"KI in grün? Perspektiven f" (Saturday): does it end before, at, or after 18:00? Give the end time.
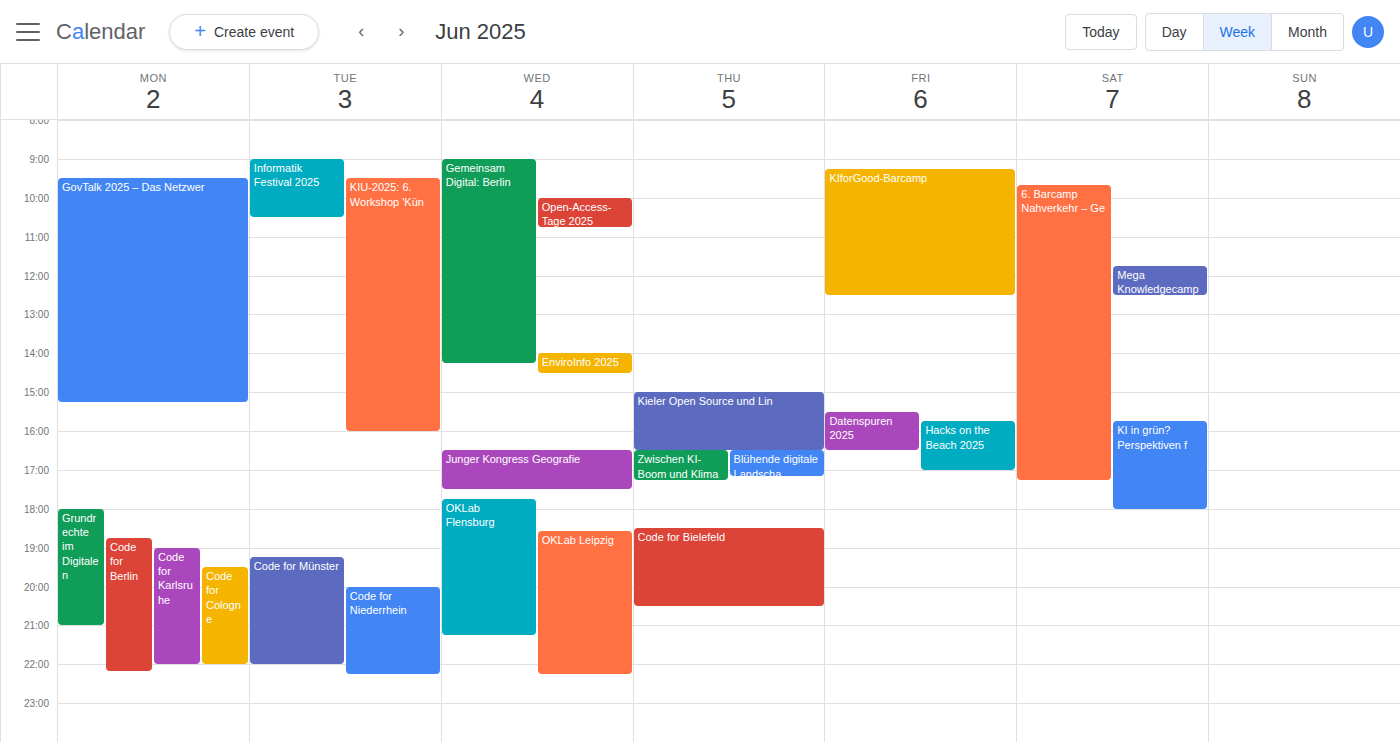
18:00 -- exactly at 18:00, on the 18:00 line.